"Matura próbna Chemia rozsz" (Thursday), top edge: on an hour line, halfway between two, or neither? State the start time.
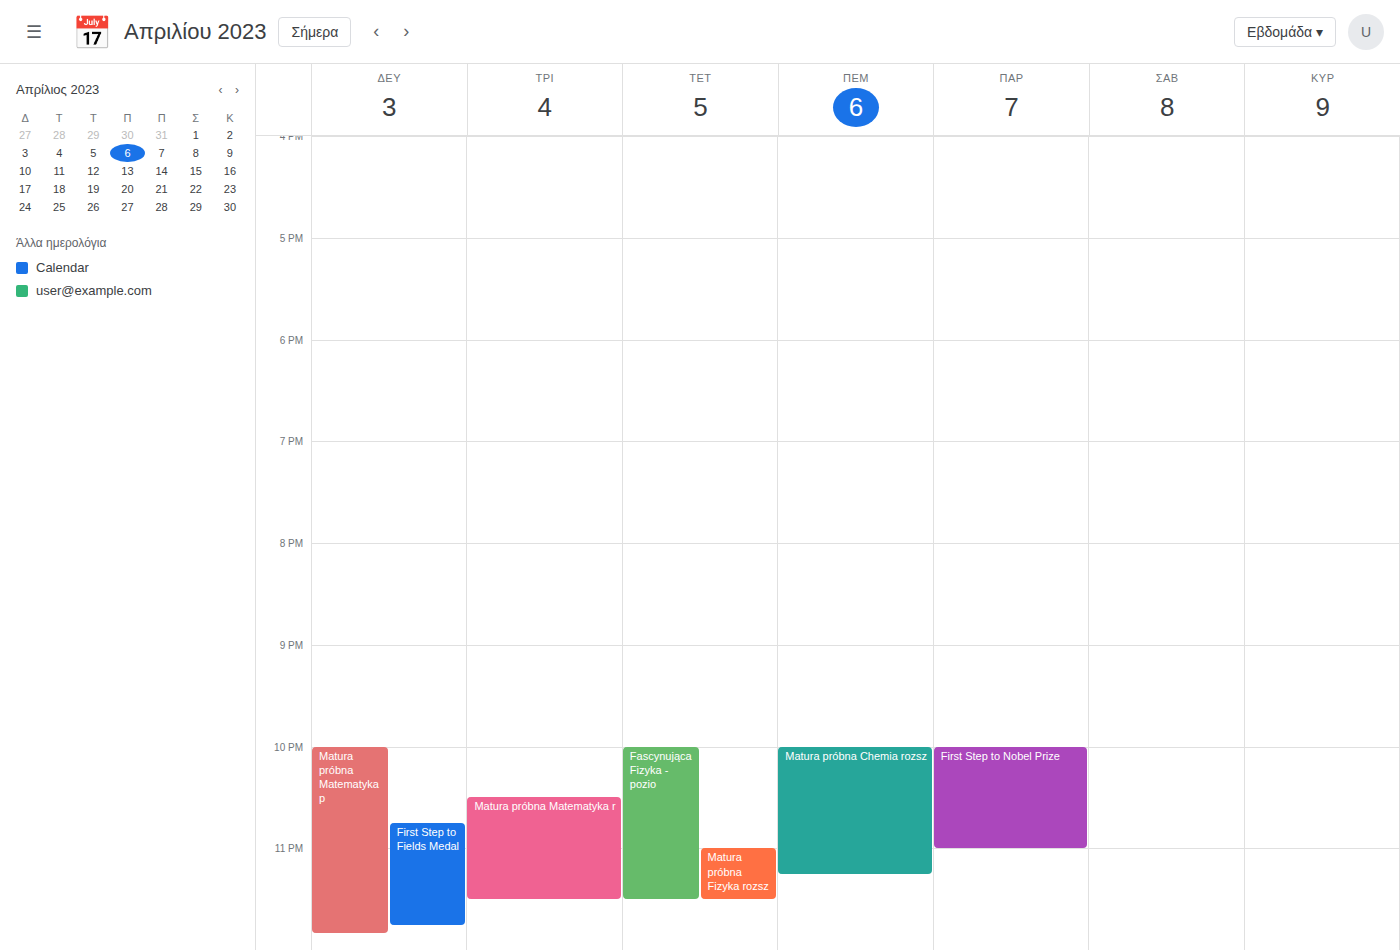
10:00 PM -- exactly on the 10 PM line.